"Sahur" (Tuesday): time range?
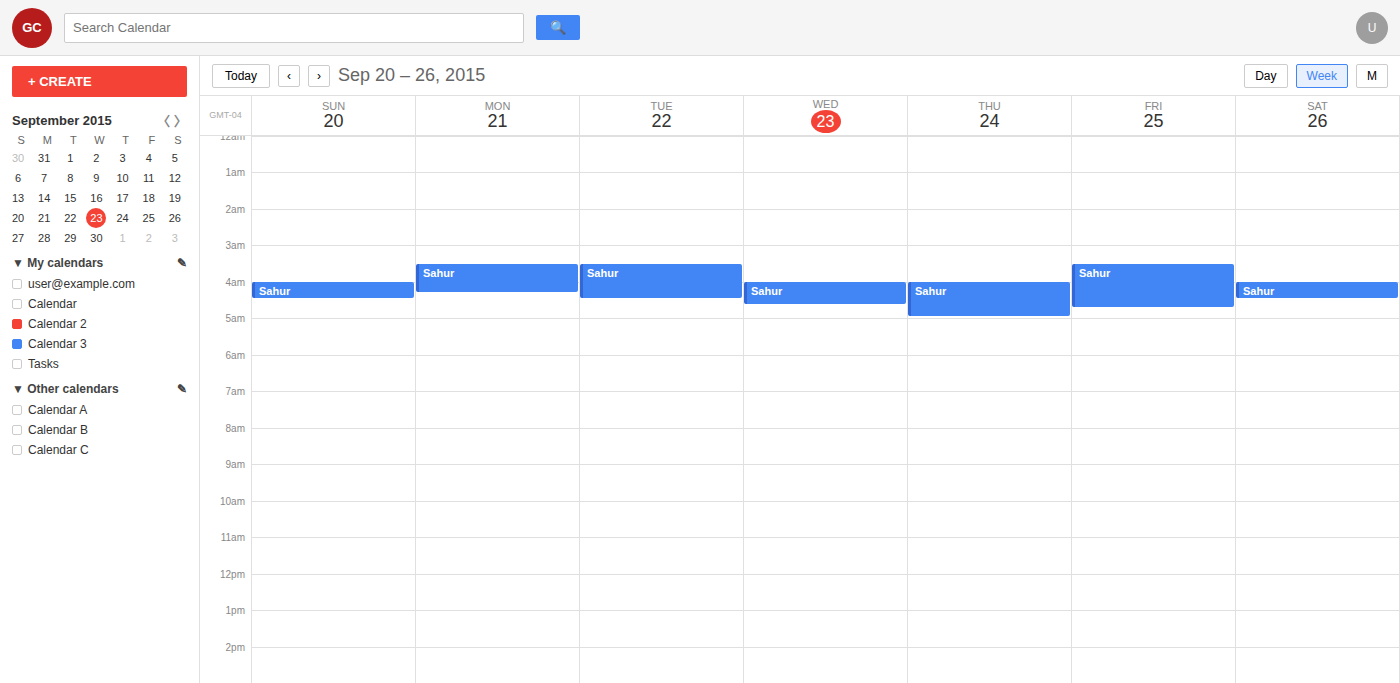
03:30 to 04:30